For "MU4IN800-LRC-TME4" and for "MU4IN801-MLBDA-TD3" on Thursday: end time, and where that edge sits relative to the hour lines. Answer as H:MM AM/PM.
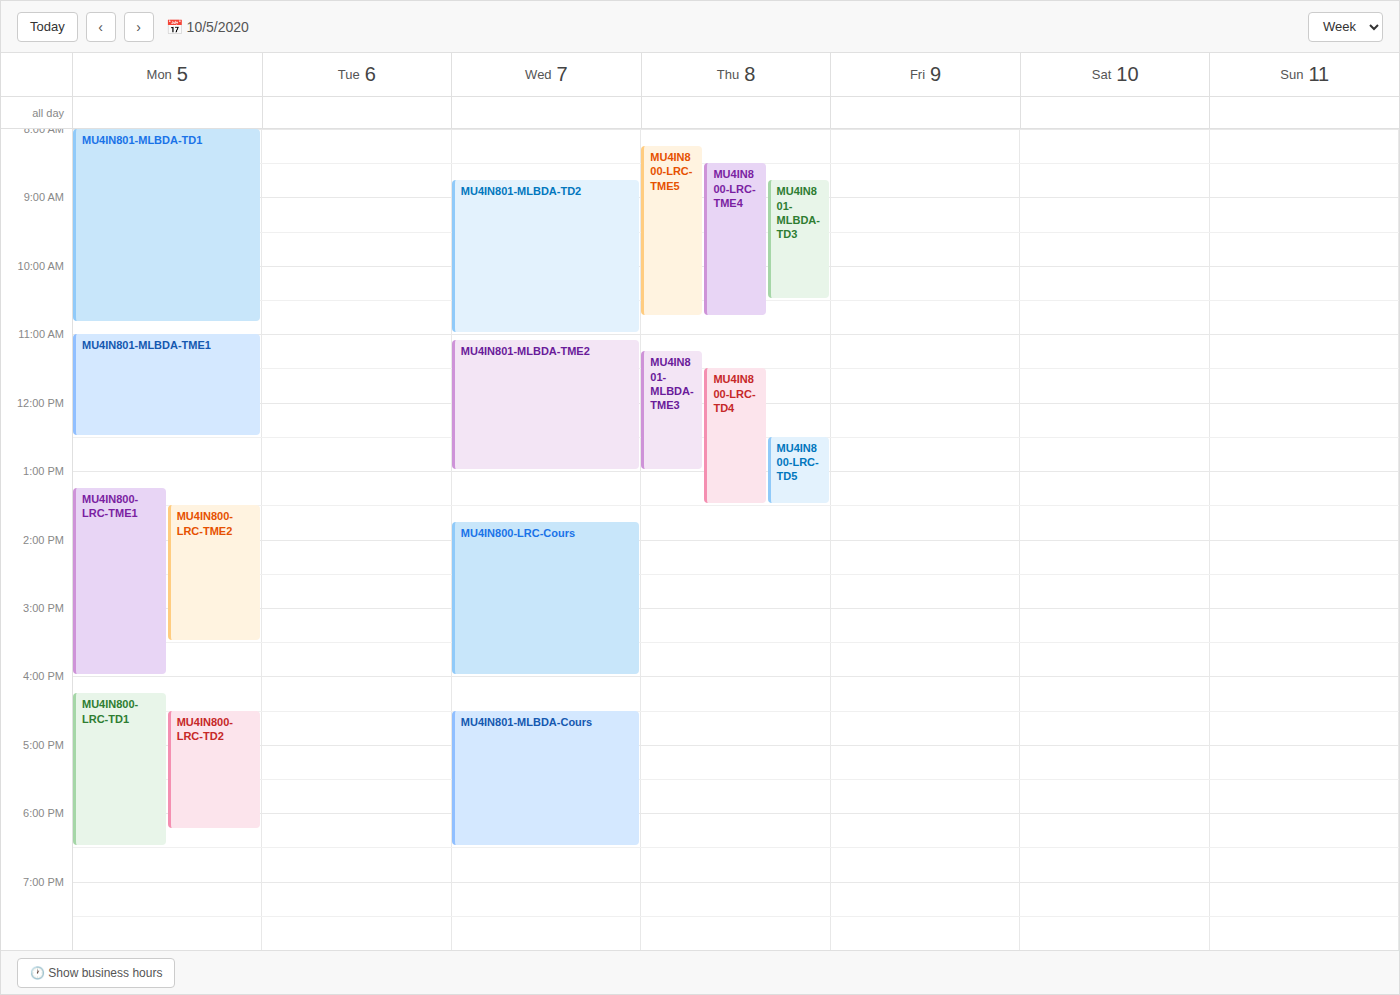
"MU4IN800-LRC-TME4": 10:45 AM, neither: three quarters of the way from the 10 AM line to the 11 AM line. "MU4IN801-MLBDA-TD3": 10:30 AM, halfway between the 10 AM and 11 AM lines.